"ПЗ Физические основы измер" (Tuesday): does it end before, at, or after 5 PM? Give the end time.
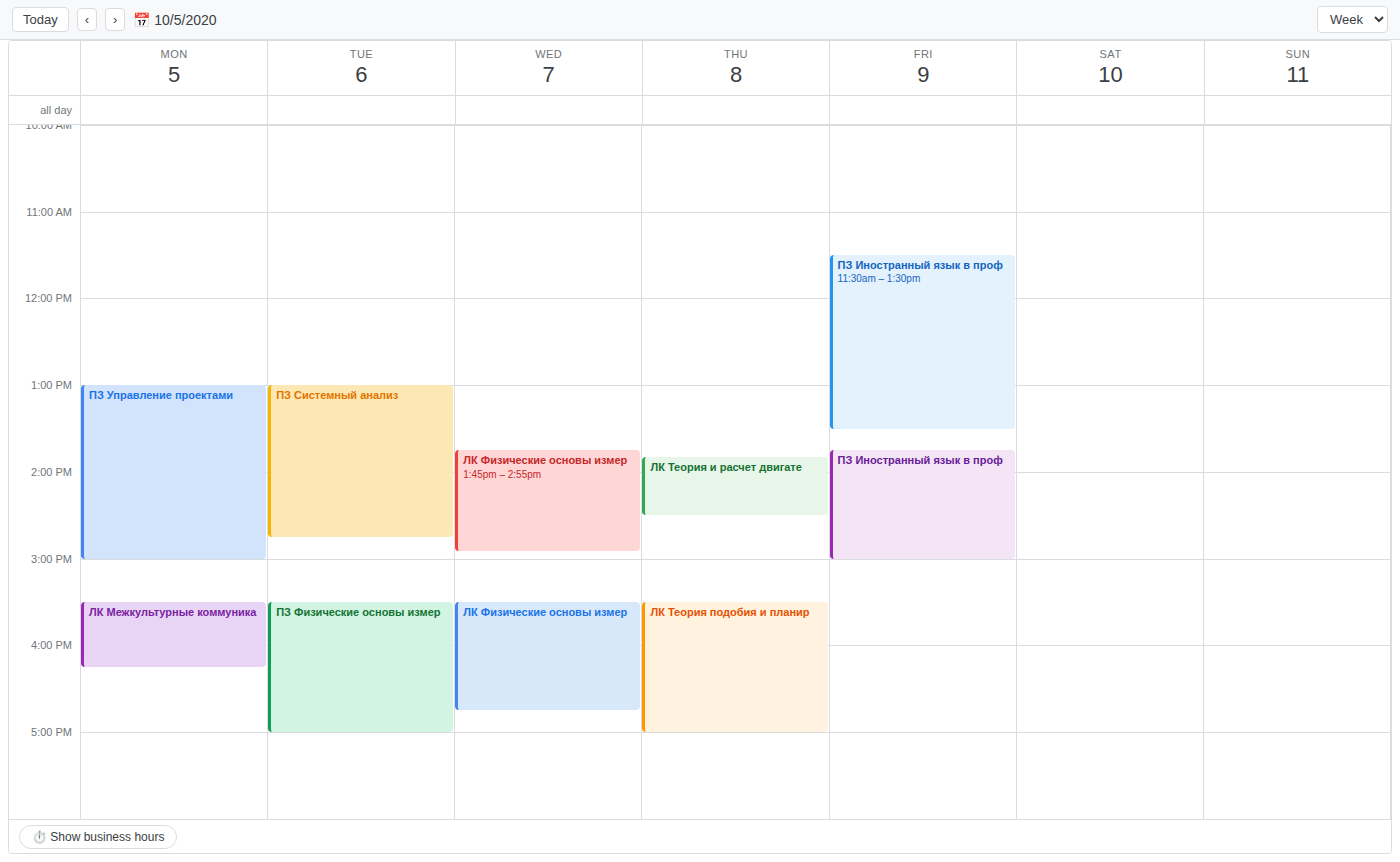
5:00 PM -- exactly at 5 PM, on the 5 PM line.